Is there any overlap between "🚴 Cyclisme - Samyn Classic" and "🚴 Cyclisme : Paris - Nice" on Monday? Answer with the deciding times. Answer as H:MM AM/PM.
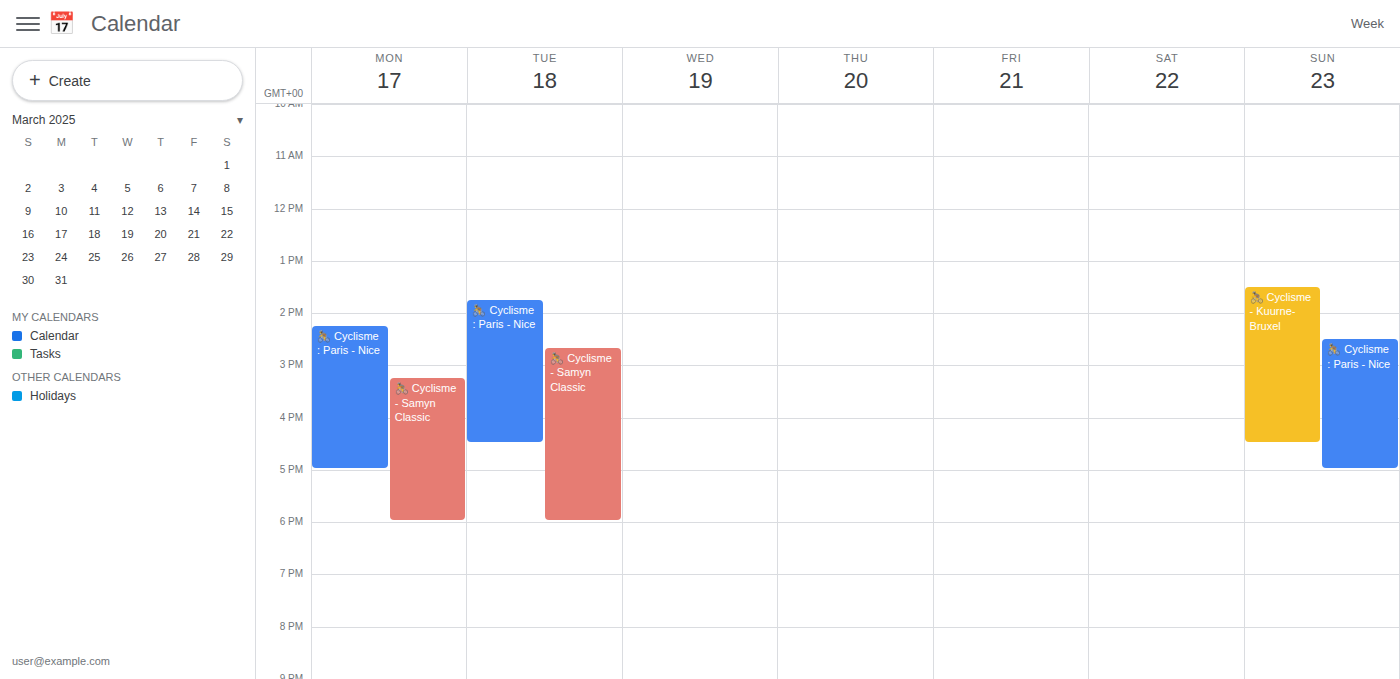
"🚴 Cyclisme - Samyn Classic" starts at 3:15 PM, before "🚴 Cyclisme : Paris - Nice" ends at 5:00 PM -- they overlap.